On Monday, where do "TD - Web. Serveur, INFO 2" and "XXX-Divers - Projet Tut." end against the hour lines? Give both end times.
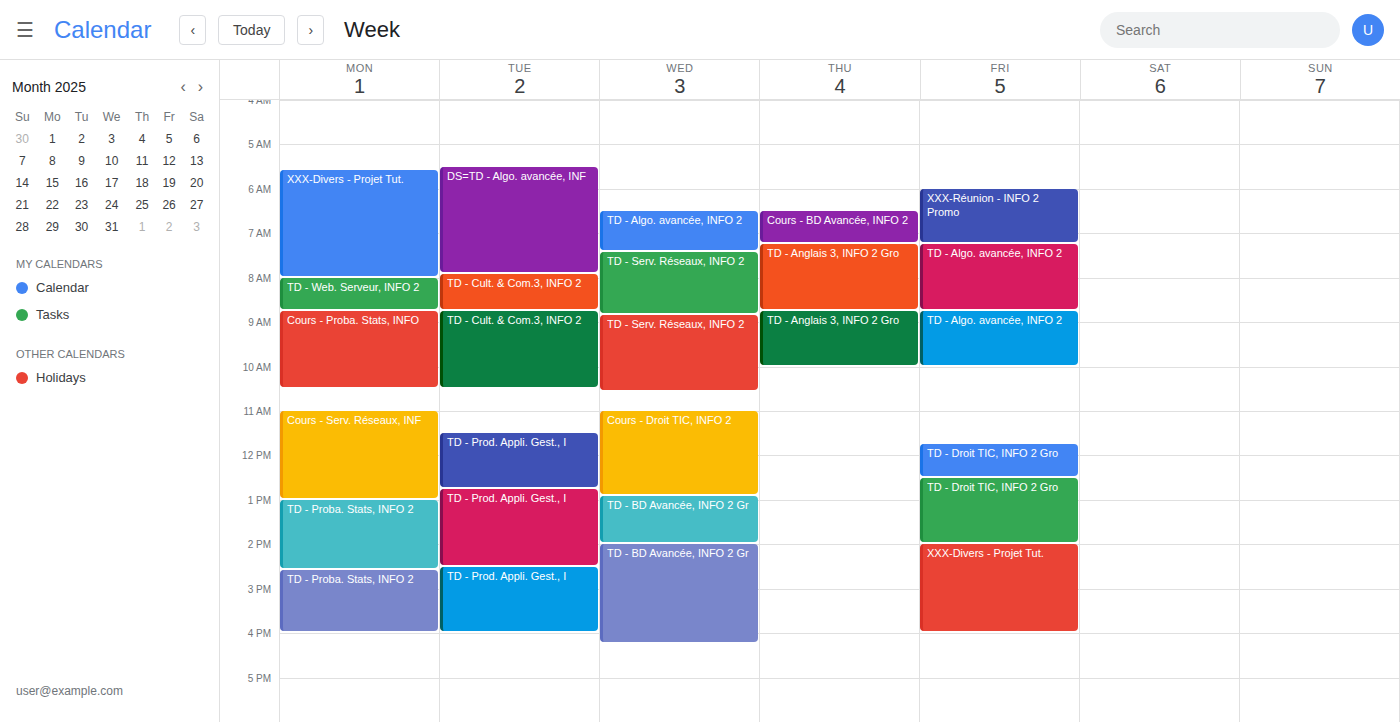
"TD - Web. Serveur, INFO 2": 8:45 AM, neither: three quarters of the way from the 8 AM line to the 9 AM line. "XXX-Divers - Projet Tut.": 8:00 AM, exactly on the 8 AM line.